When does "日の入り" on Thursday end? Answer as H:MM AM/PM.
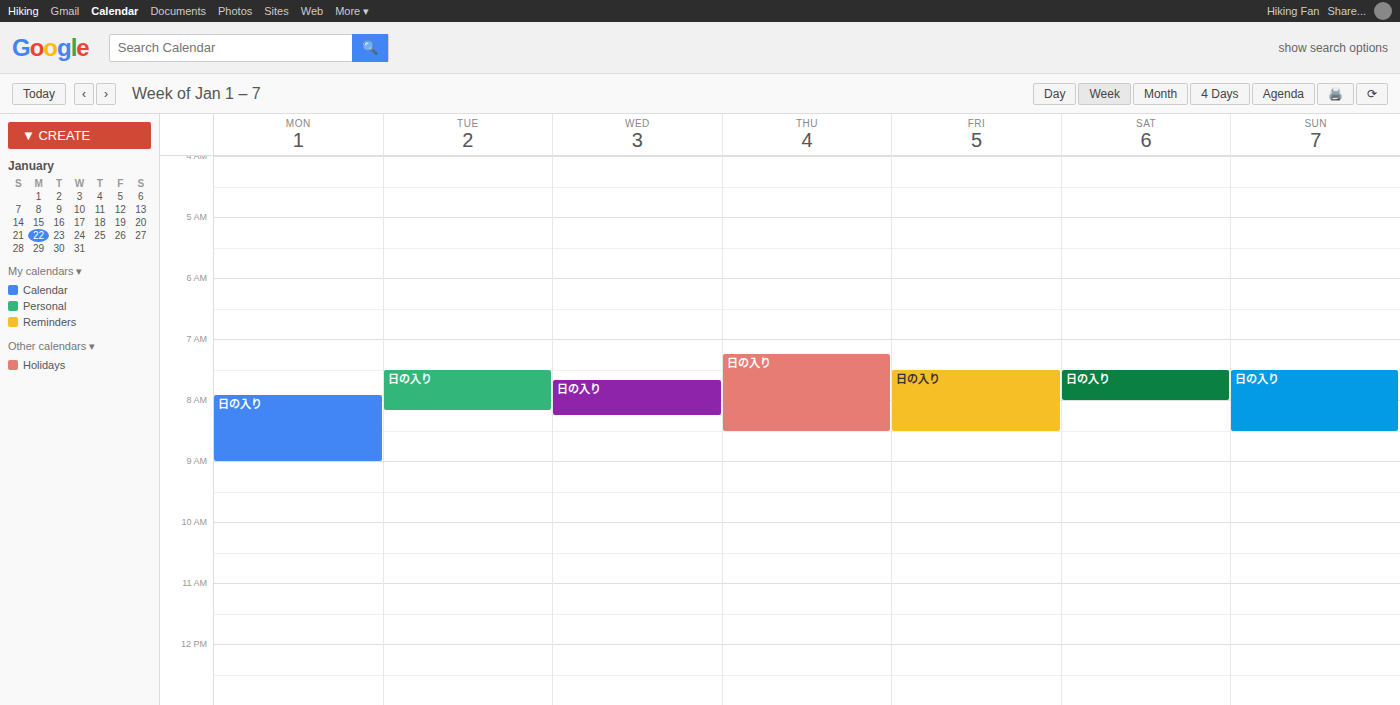
8:30 AM